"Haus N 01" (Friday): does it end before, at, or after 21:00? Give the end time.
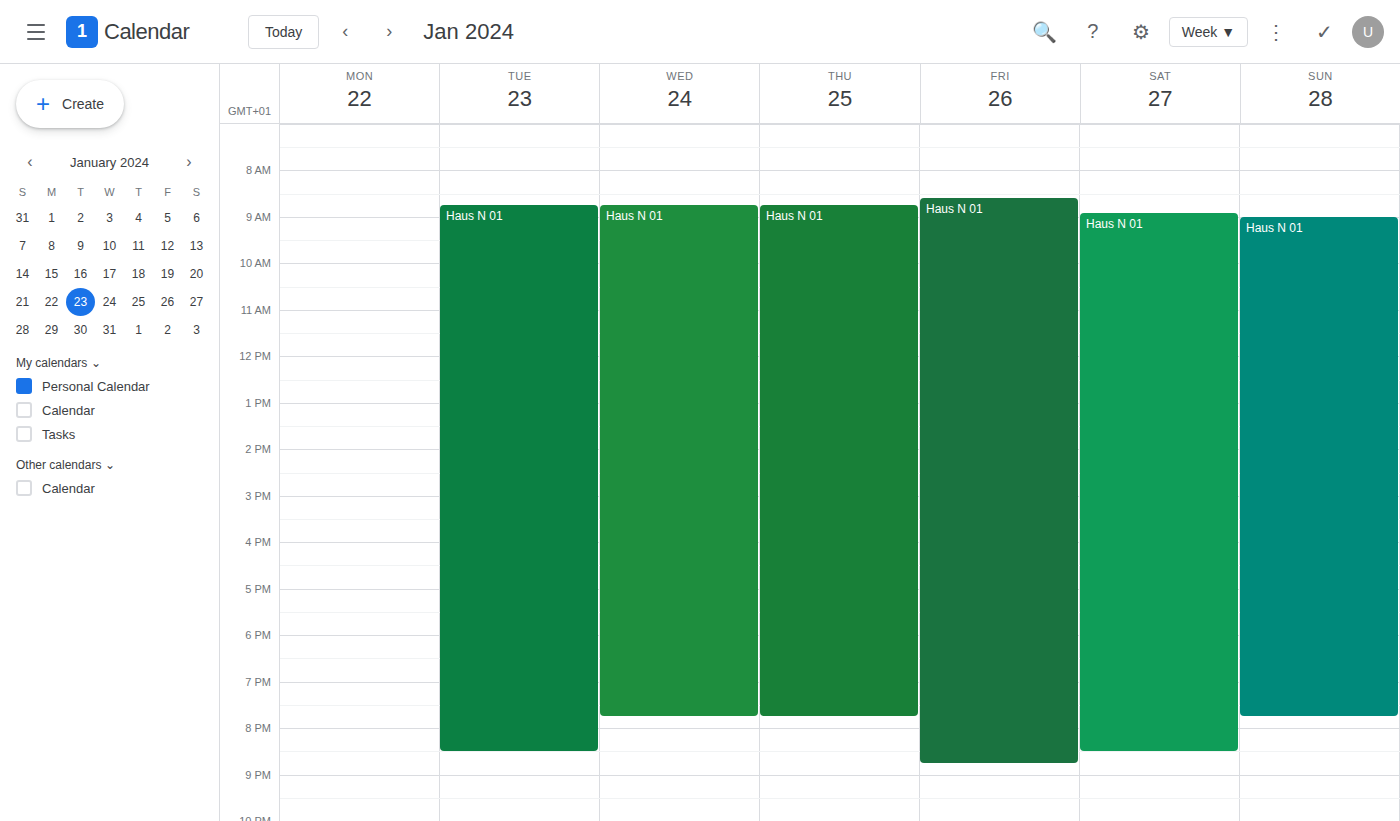
20:45 -- before 21:00, 15 minutes above the 21:00 line.